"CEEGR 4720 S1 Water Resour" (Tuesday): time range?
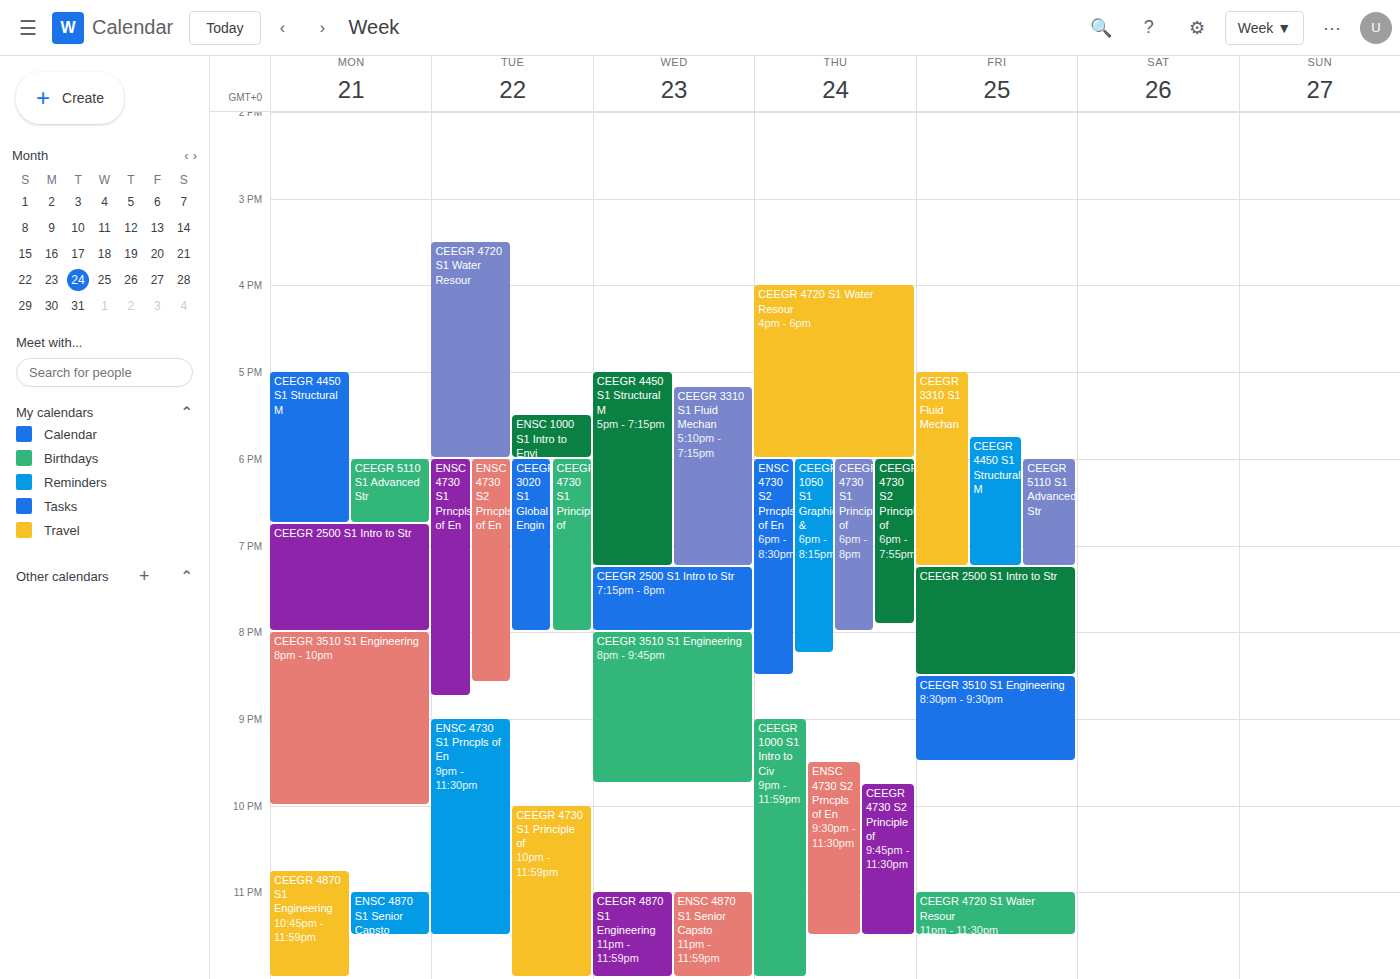
3:30 PM to 6:00 PM